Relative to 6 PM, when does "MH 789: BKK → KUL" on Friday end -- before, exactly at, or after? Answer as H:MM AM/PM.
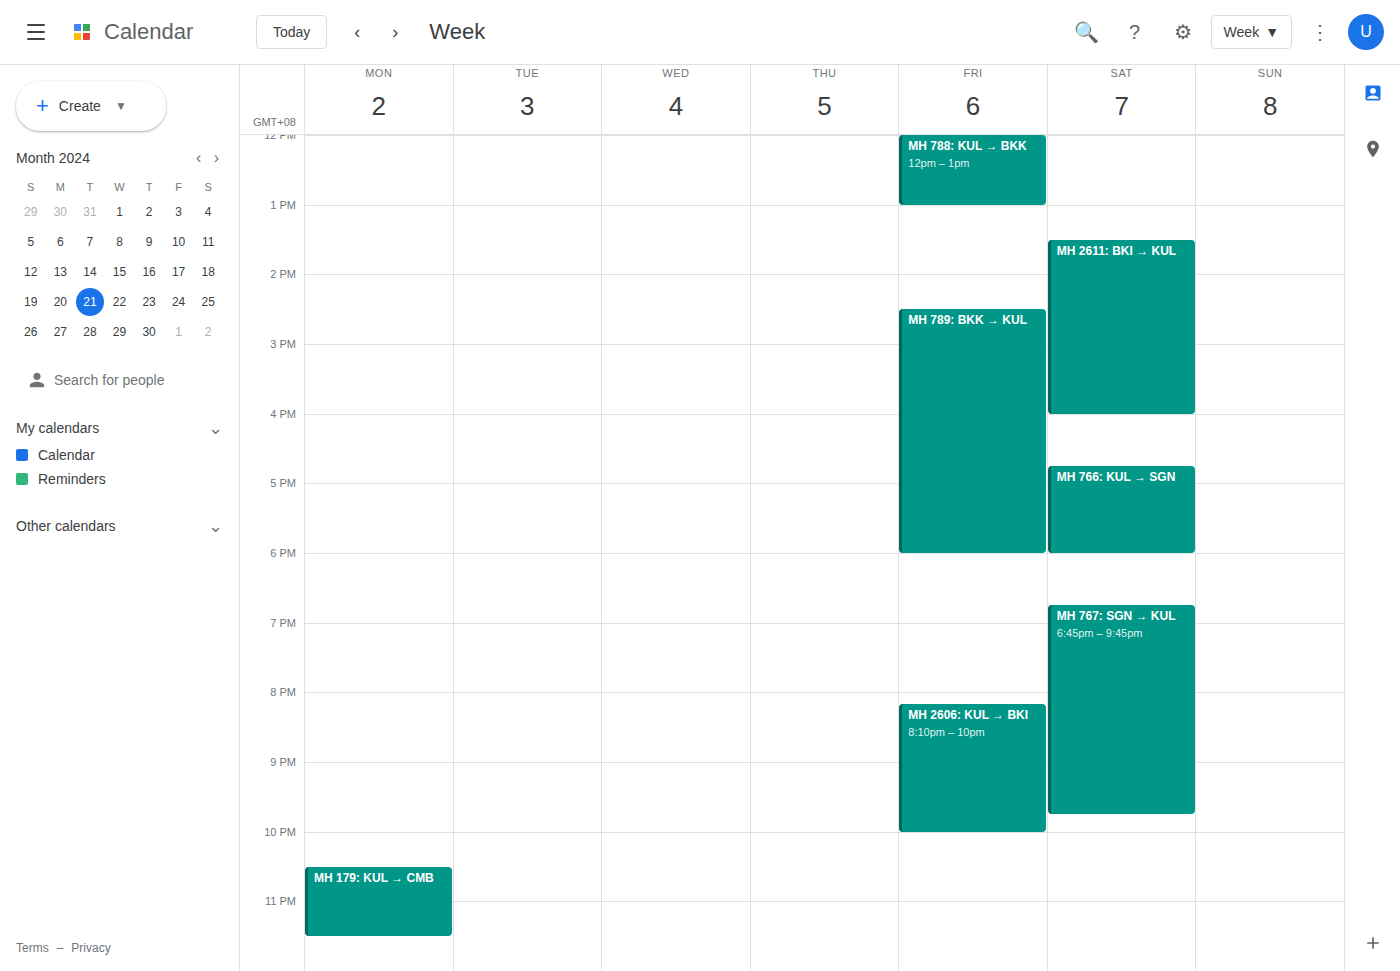
6:00 PM -- exactly at 6 PM, on the 6 PM line.